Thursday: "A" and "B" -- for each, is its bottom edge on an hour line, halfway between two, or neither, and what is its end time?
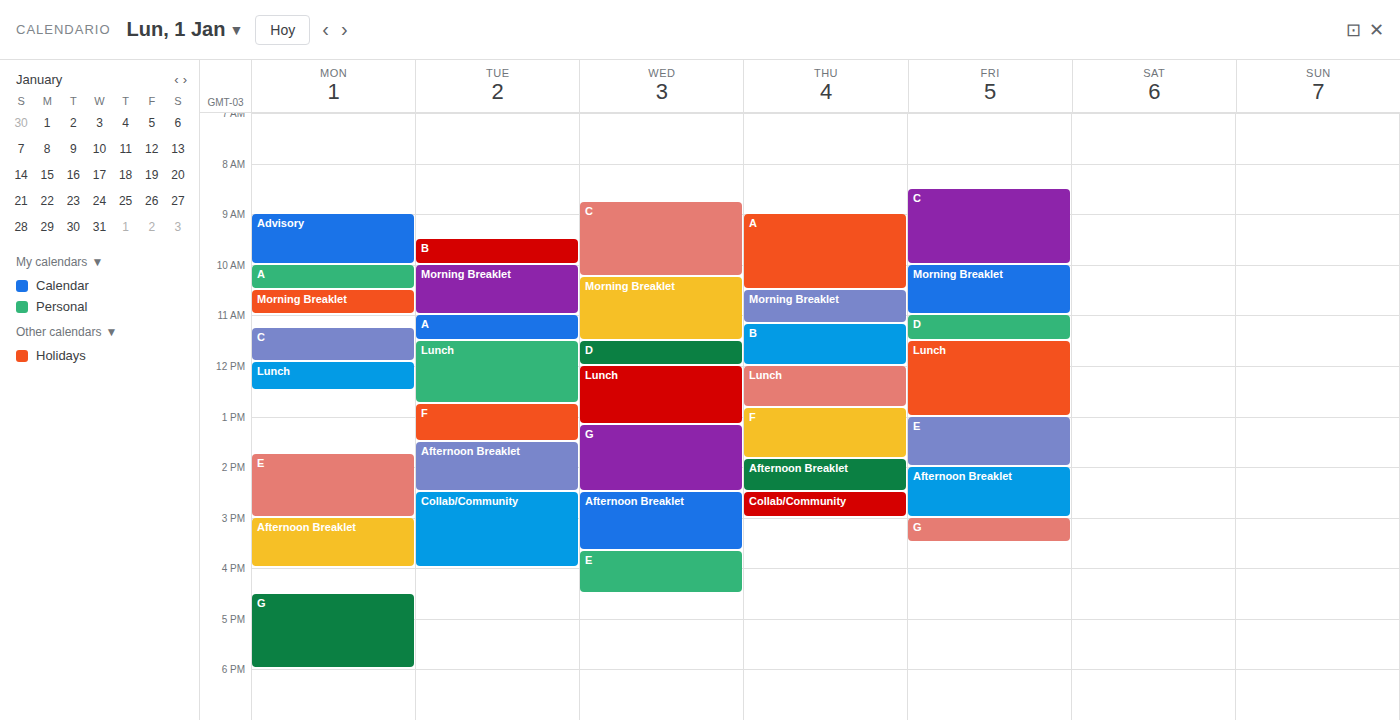
"A": 10:30, halfway between the 10:00 and 11:00 lines. "B": 12:00, exactly on the 12:00 line.